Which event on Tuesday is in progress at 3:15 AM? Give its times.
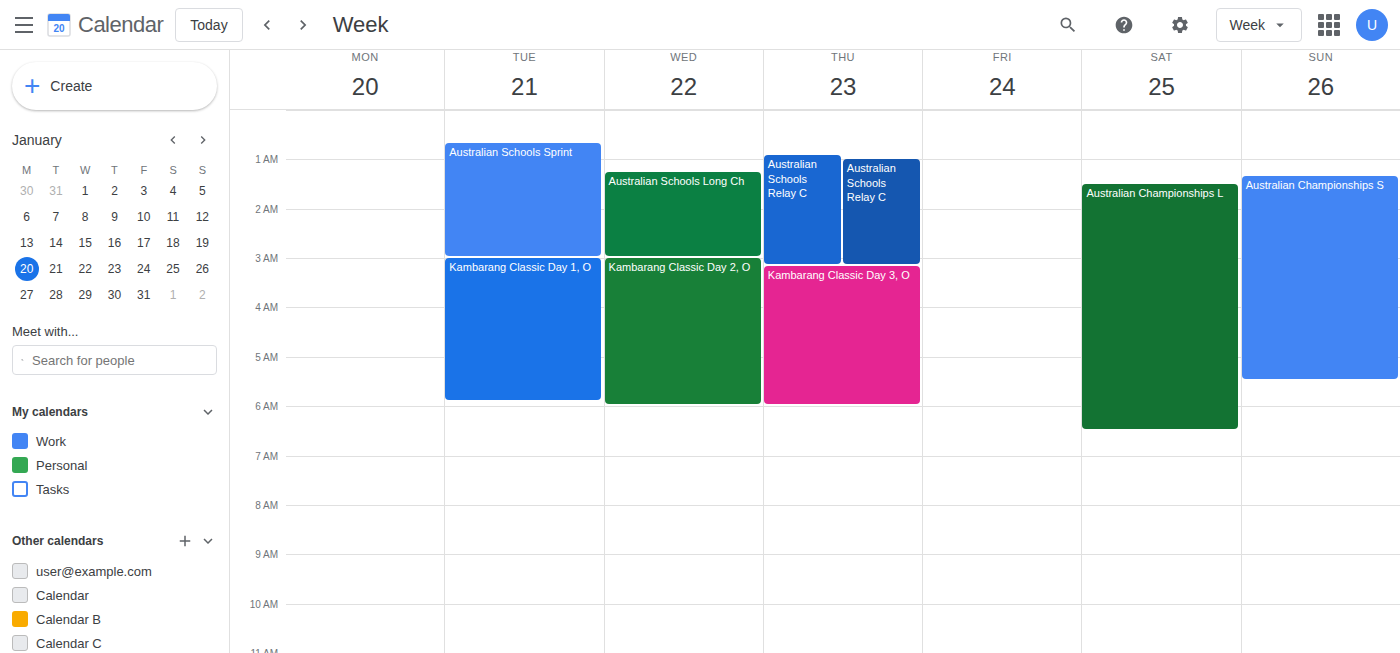
"Kambarang Classic Day 1, O", 3:00 AM to 5:55 AM